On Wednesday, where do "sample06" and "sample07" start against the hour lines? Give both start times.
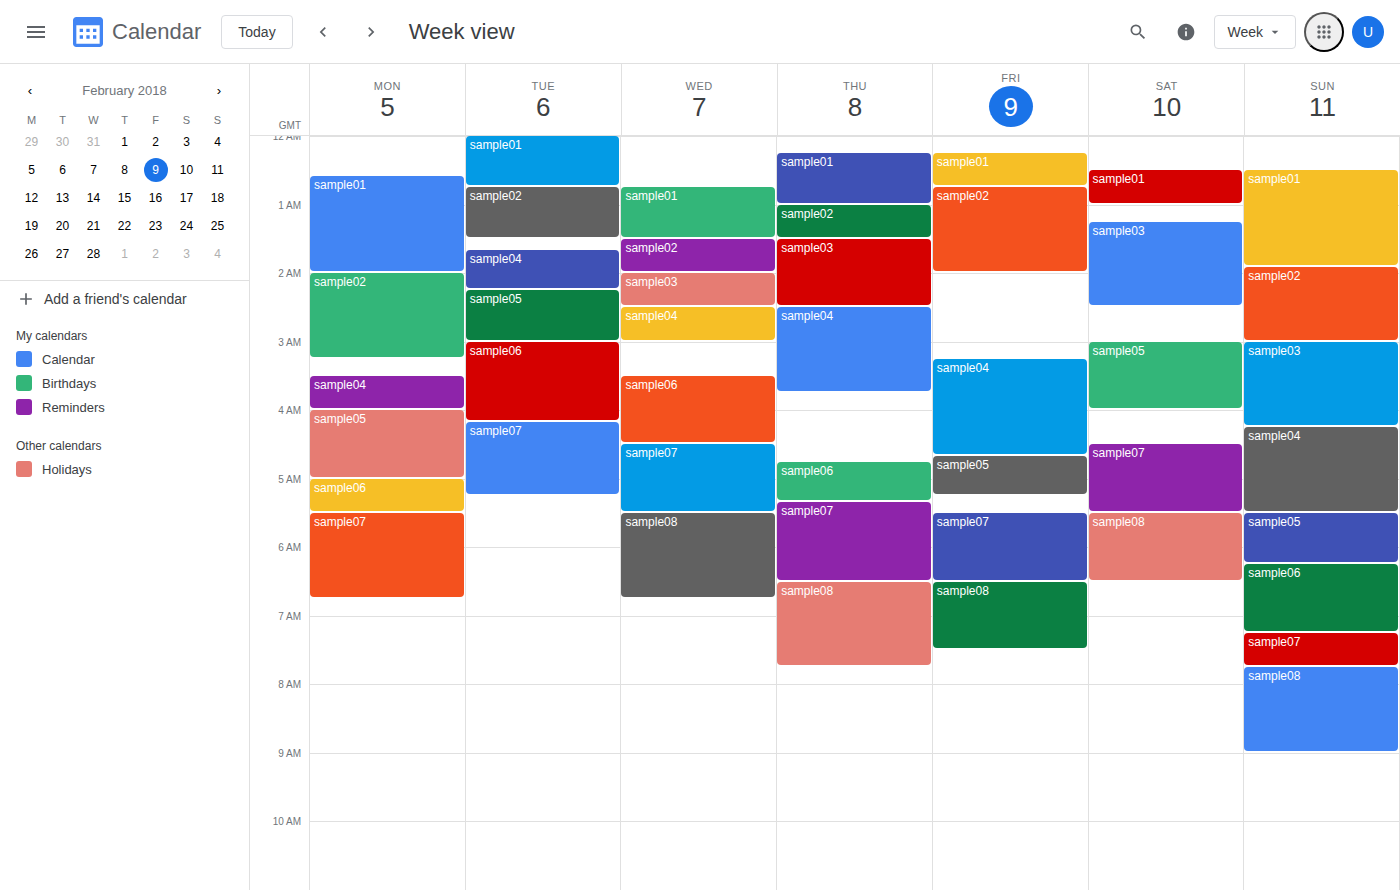
"sample06": 3:30 AM, halfway between the 3 AM and 4 AM lines. "sample07": 4:30 AM, halfway between the 4 AM and 5 AM lines.